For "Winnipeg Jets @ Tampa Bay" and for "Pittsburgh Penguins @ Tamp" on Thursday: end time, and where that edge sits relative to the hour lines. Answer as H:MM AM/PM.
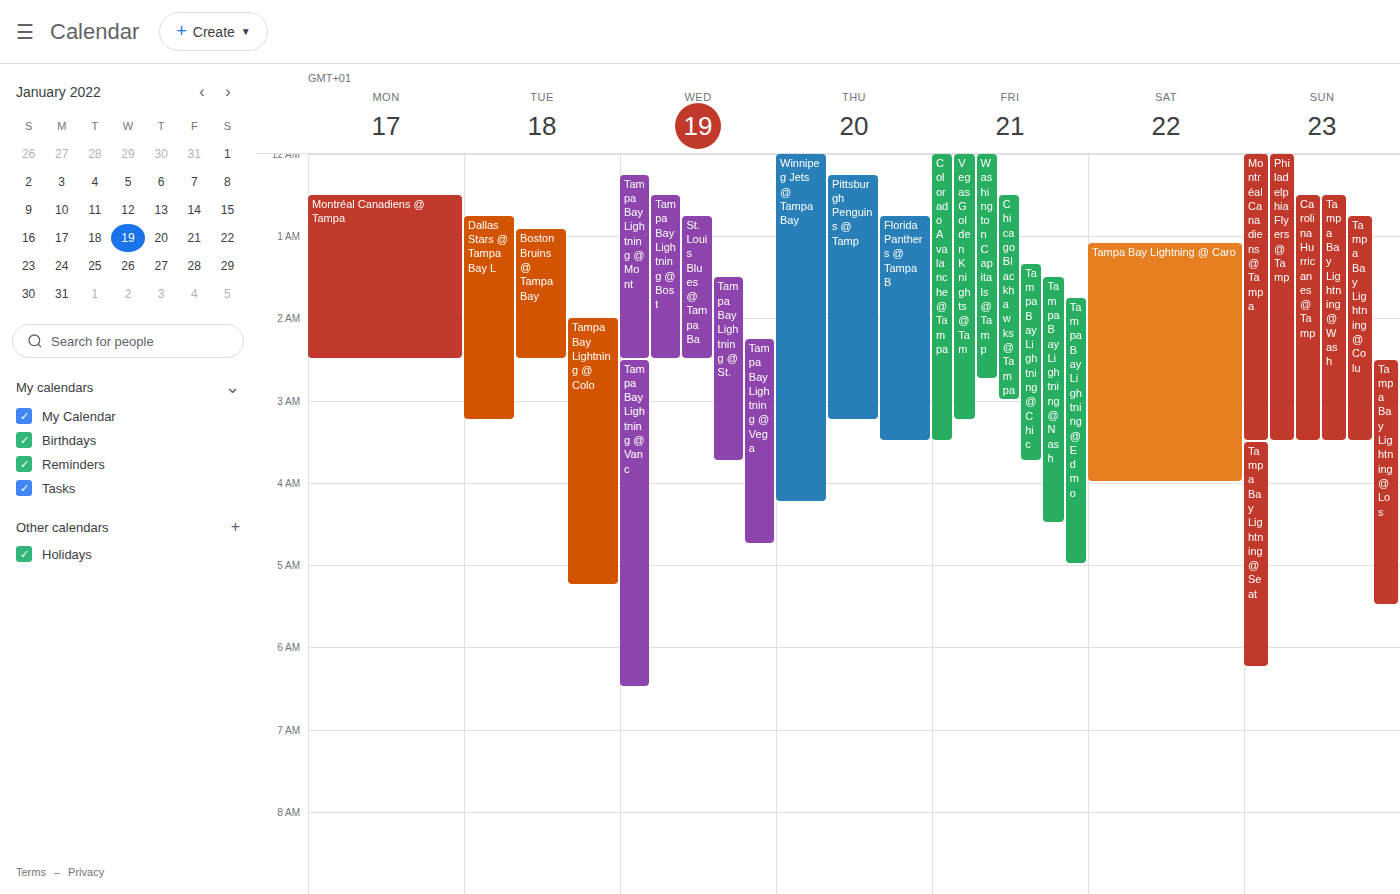
"Winnipeg Jets @ Tampa Bay": 4:15 AM, neither: a quarter of the way from the 4 AM line to the 5 AM line. "Pittsburgh Penguins @ Tamp": 3:15 AM, neither: a quarter of the way from the 3 AM line to the 4 AM line.